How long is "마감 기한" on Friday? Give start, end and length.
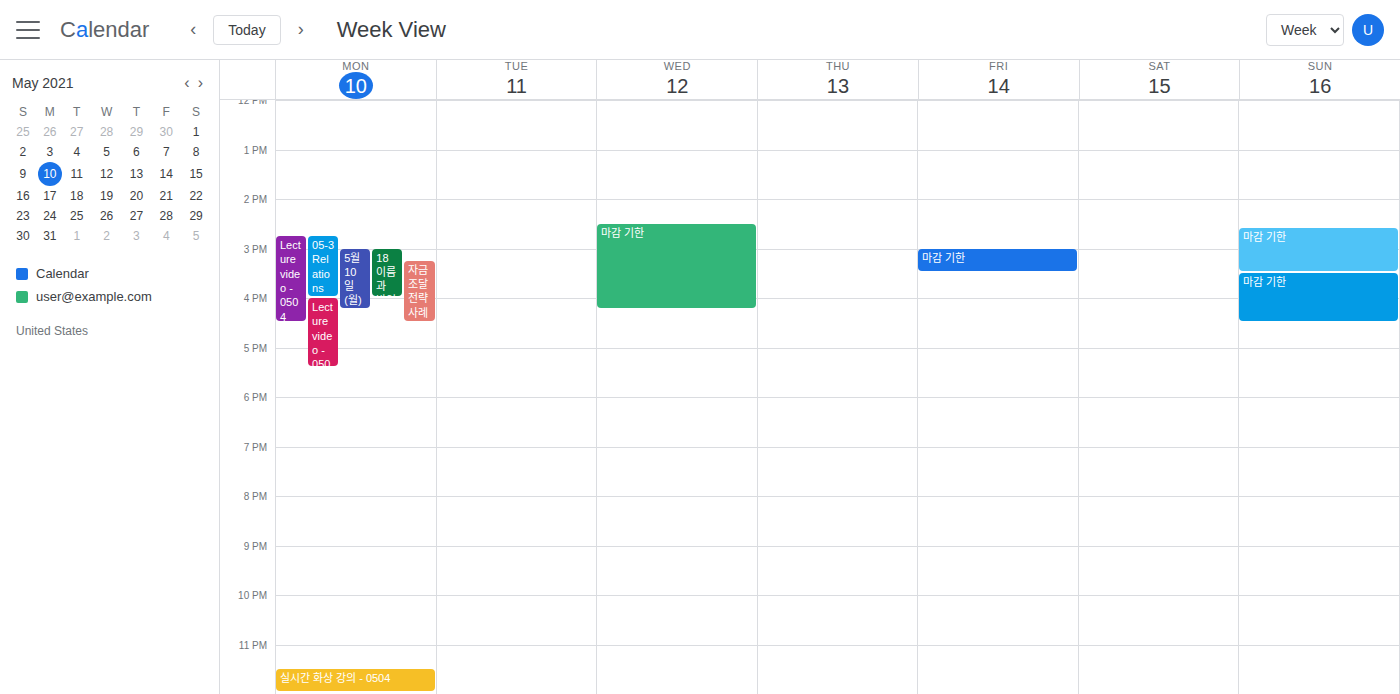
3:00 PM to 3:30 PM, 30 minutes